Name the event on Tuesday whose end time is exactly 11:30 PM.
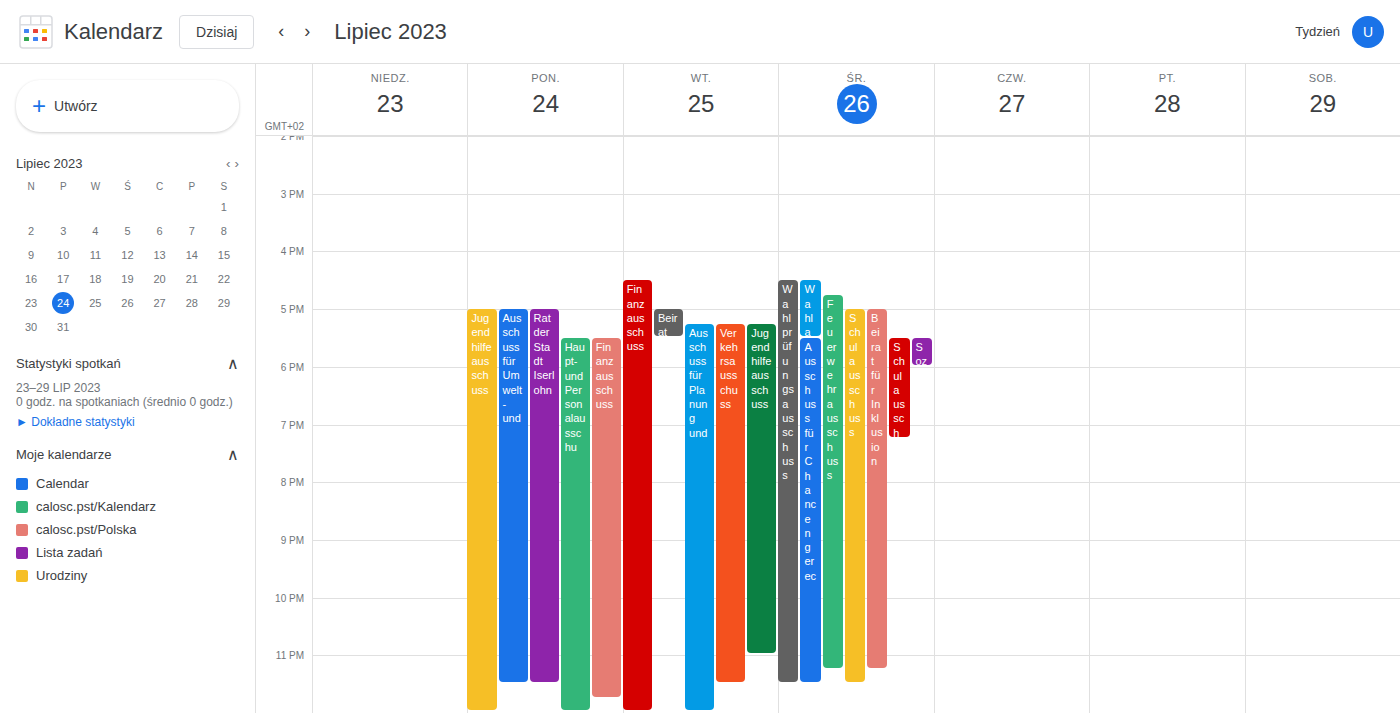
"Verkehrsausschuss"